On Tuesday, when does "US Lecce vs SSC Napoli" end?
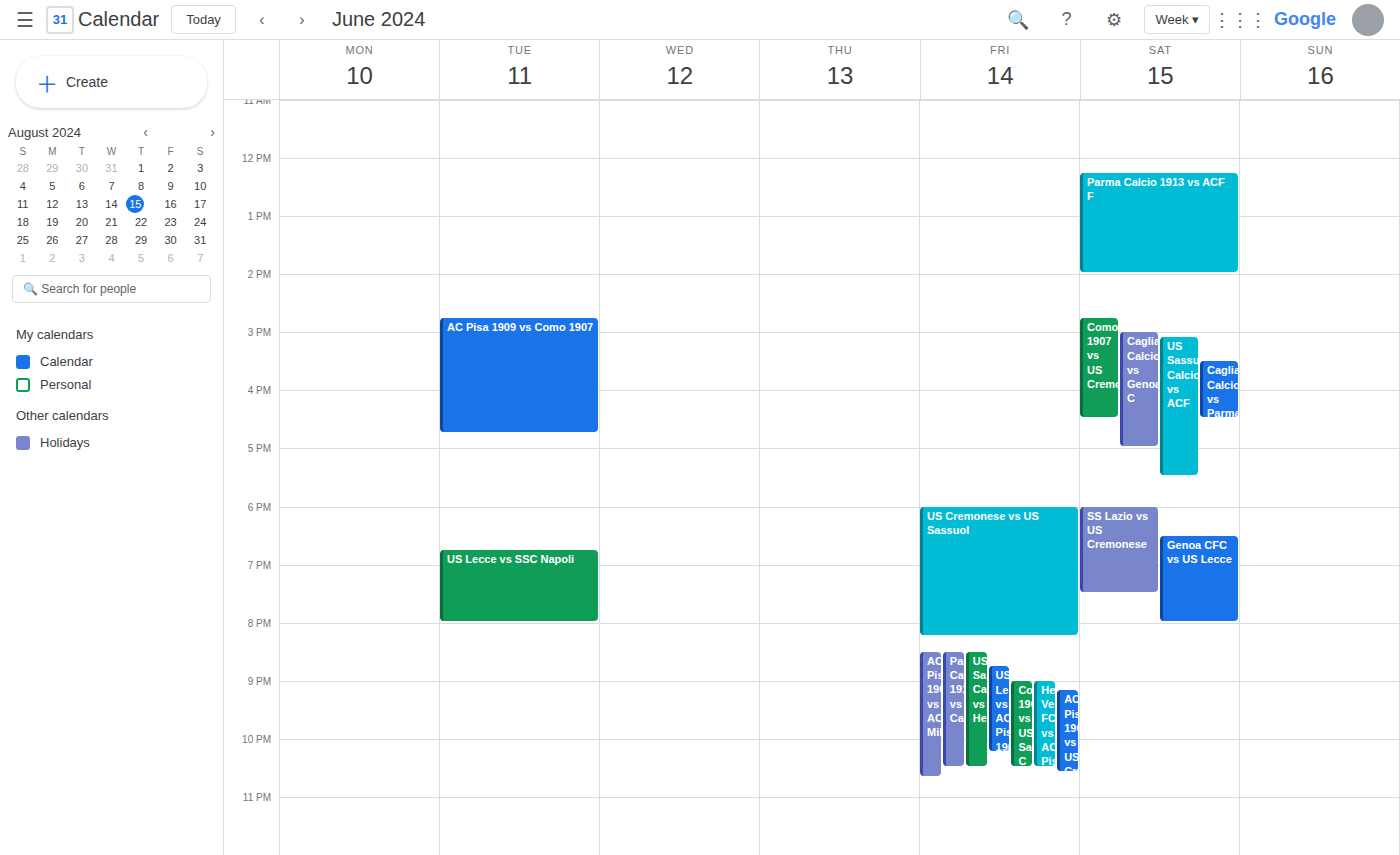
8:00 PM